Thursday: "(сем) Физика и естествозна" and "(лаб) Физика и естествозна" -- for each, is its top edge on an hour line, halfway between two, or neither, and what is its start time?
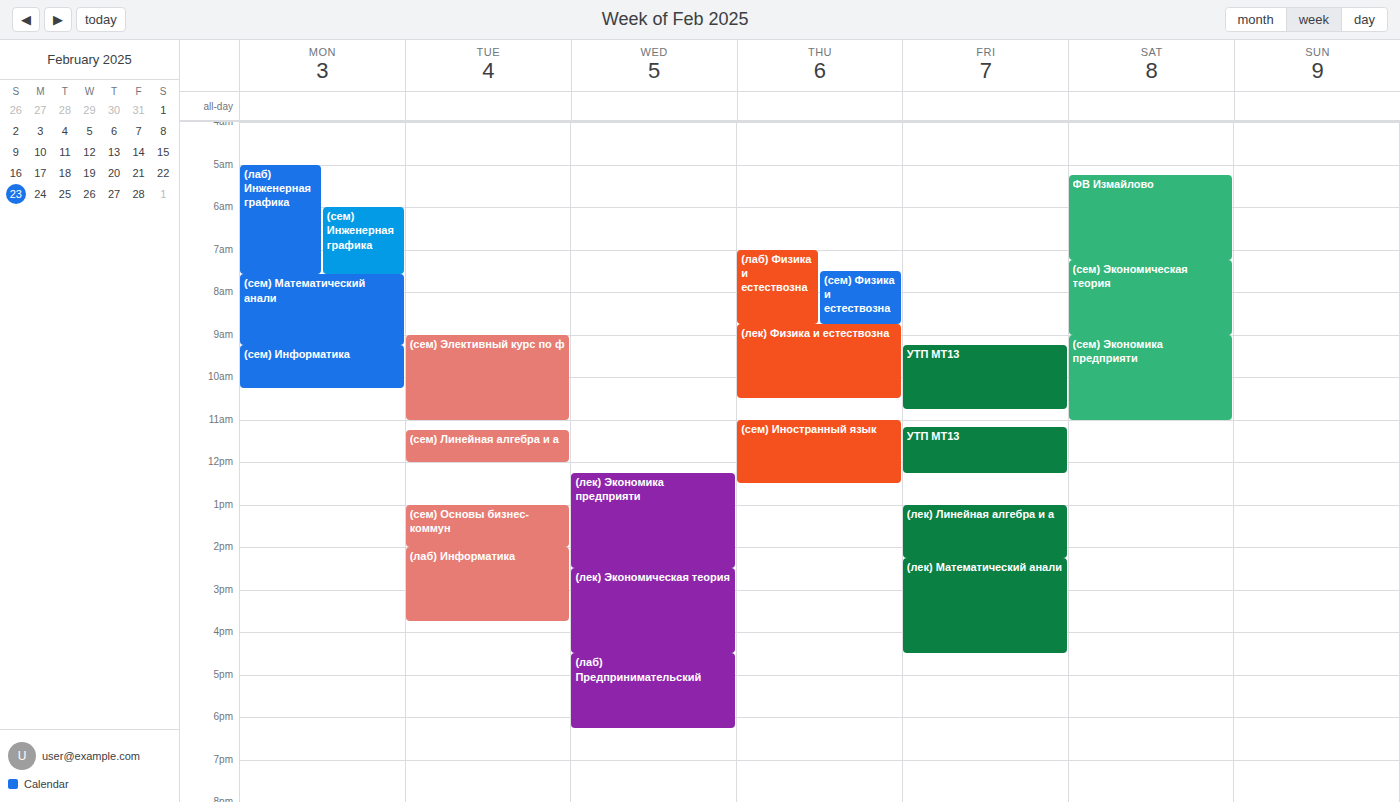
"(сем) Физика и естествозна": 7:30 AM, halfway between the 7 AM and 8 AM lines. "(лаб) Физика и естествозна": 7:00 AM, exactly on the 7 AM line.